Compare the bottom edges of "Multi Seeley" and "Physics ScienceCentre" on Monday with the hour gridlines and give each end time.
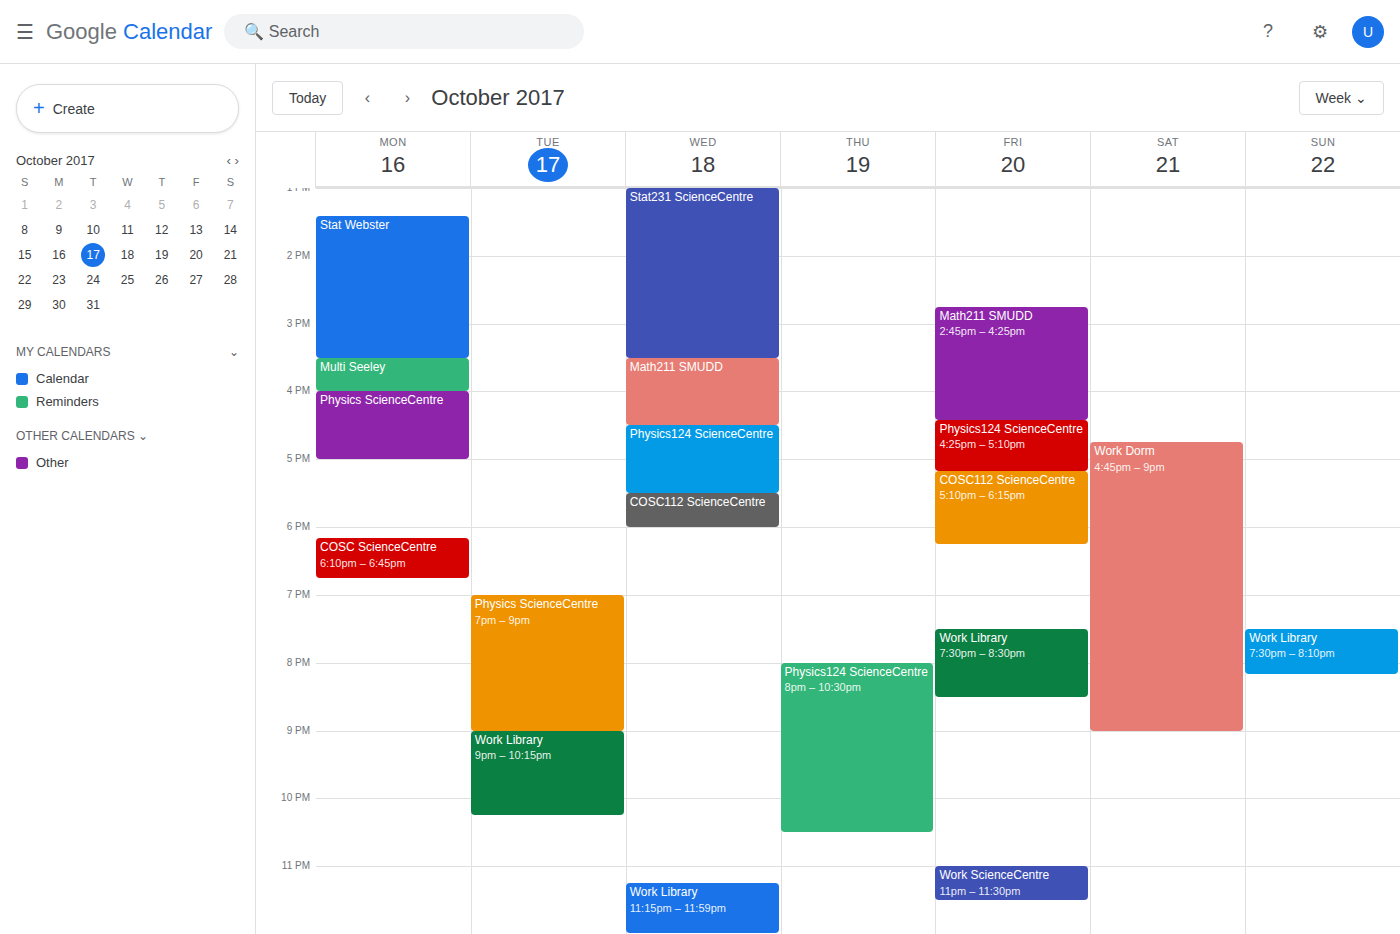
"Multi Seeley": 4:00 PM, exactly on the 4 PM line. "Physics ScienceCentre": 5:00 PM, exactly on the 5 PM line.